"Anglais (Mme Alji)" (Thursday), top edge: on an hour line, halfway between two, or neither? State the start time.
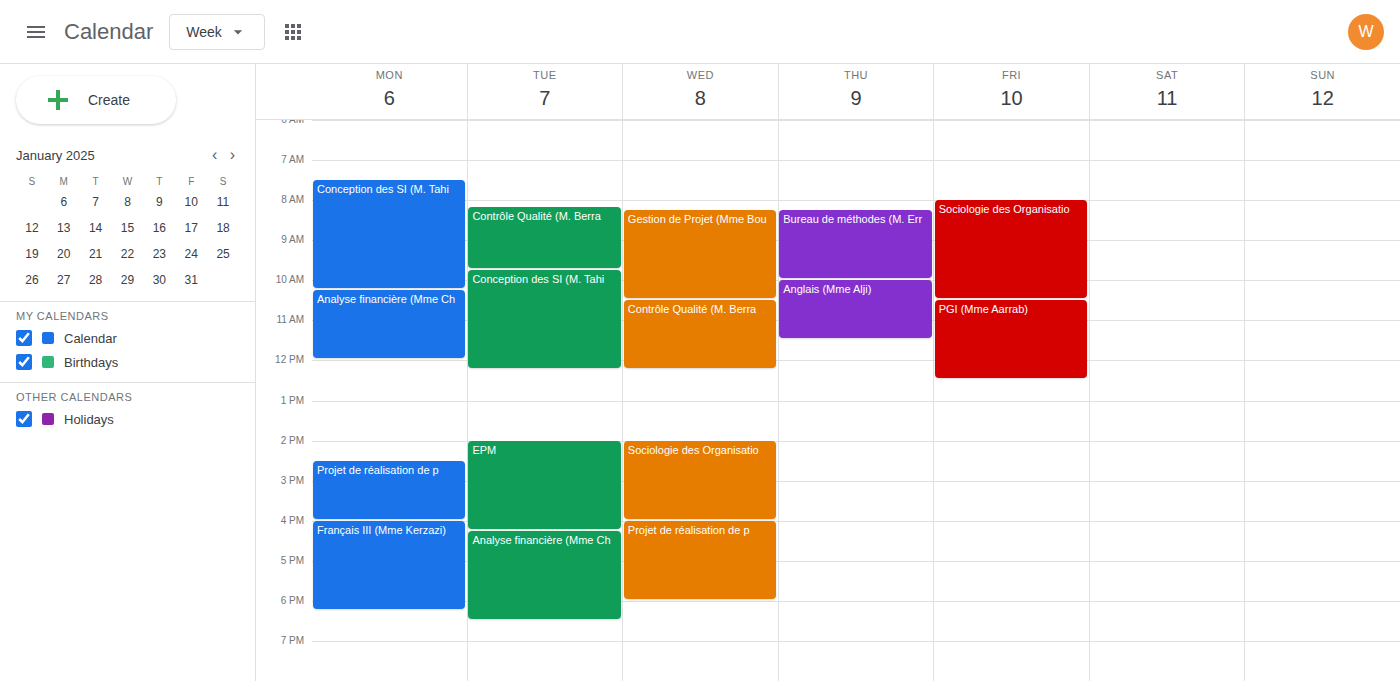
10:00 AM -- exactly on the 10 AM line.